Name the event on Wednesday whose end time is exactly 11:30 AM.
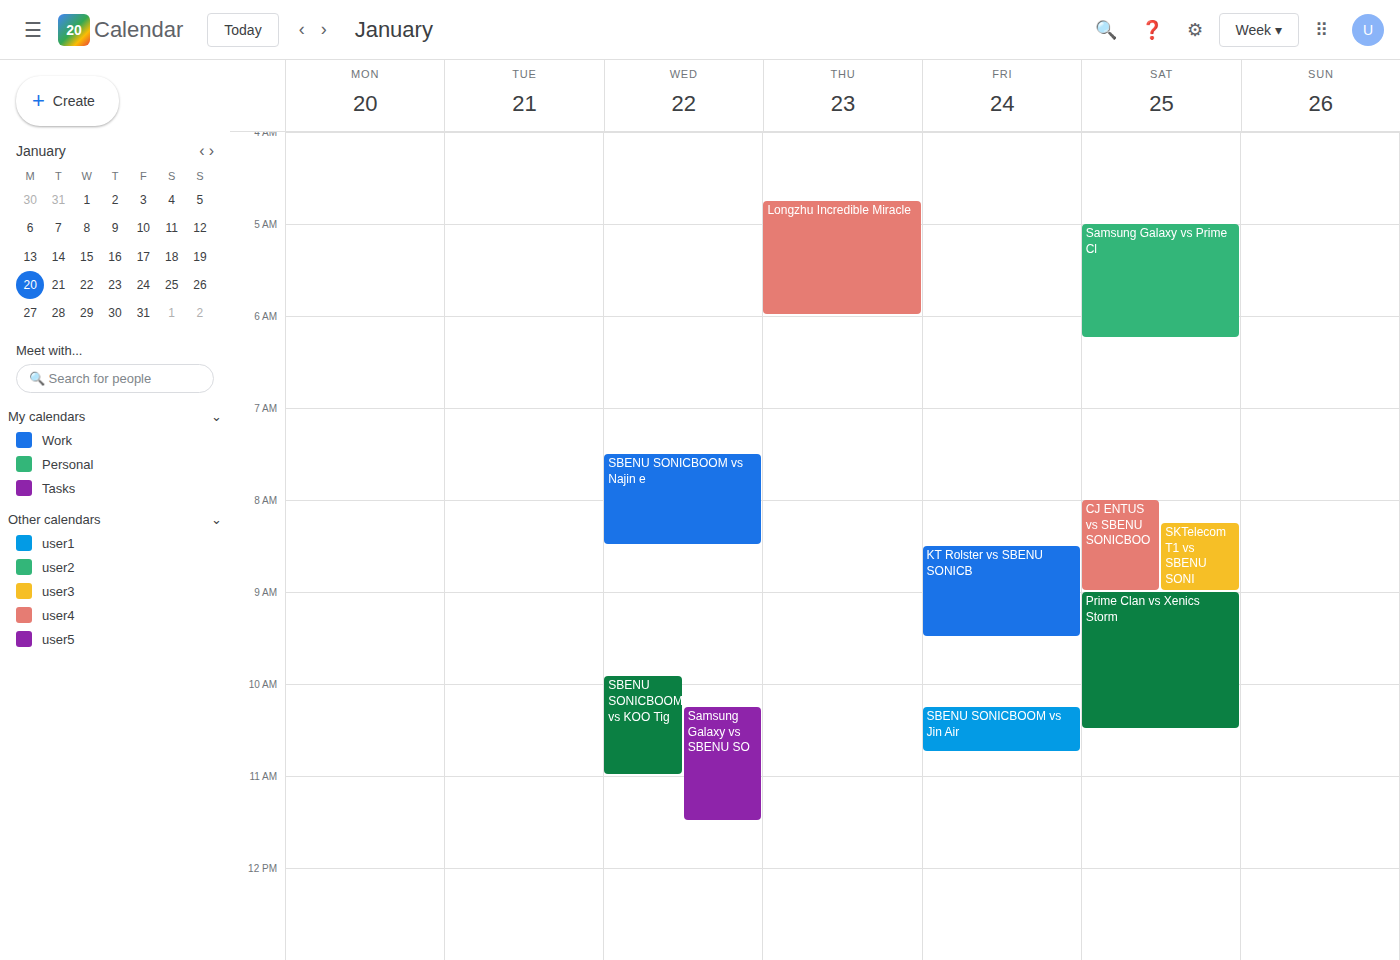
"Samsung Galaxy vs SBENU SO"